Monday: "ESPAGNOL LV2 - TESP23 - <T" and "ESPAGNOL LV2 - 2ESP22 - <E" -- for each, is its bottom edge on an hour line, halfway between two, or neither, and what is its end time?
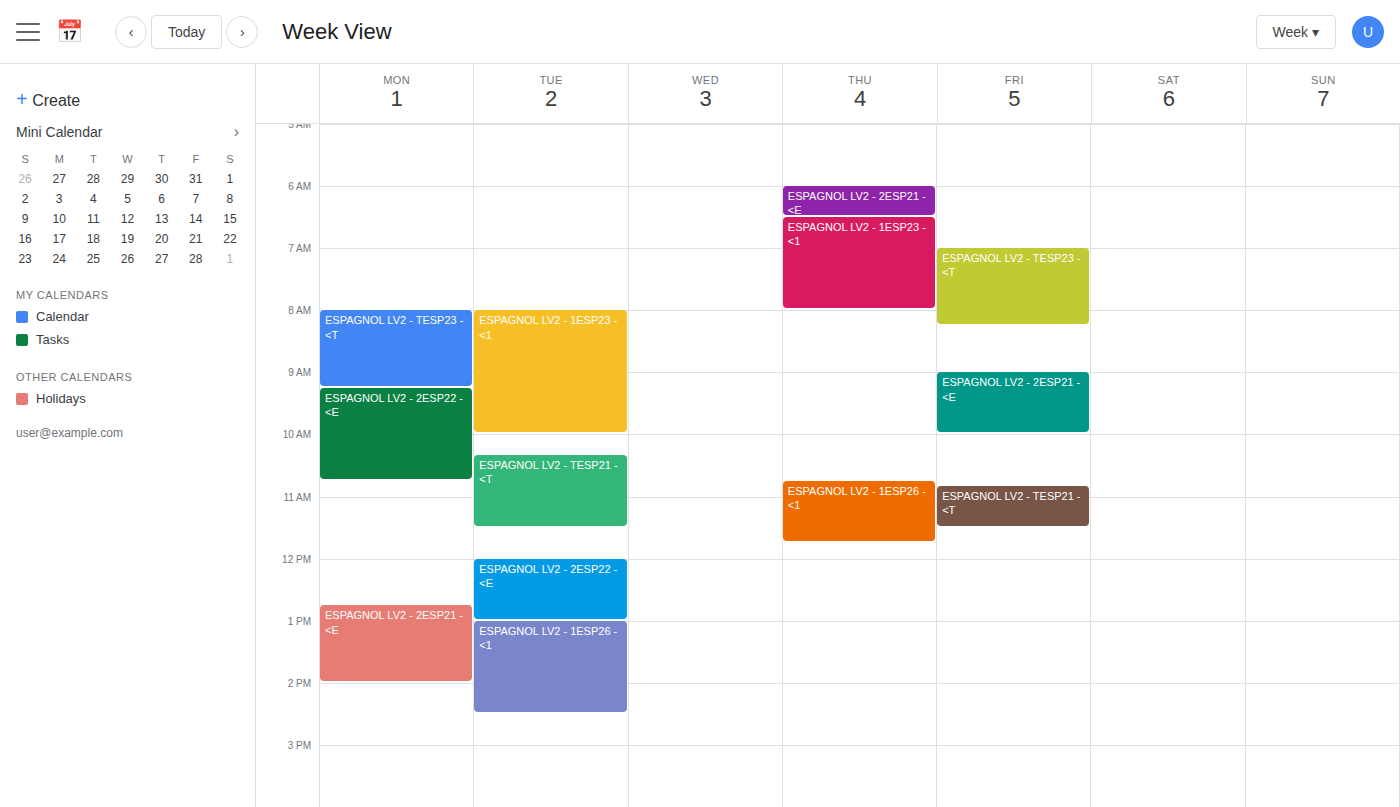
"ESPAGNOL LV2 - TESP23 - <T": 9:15 AM, neither: a quarter of the way from the 9 AM line to the 10 AM line. "ESPAGNOL LV2 - 2ESP22 - <E": 10:45 AM, neither: three quarters of the way from the 10 AM line to the 11 AM line.